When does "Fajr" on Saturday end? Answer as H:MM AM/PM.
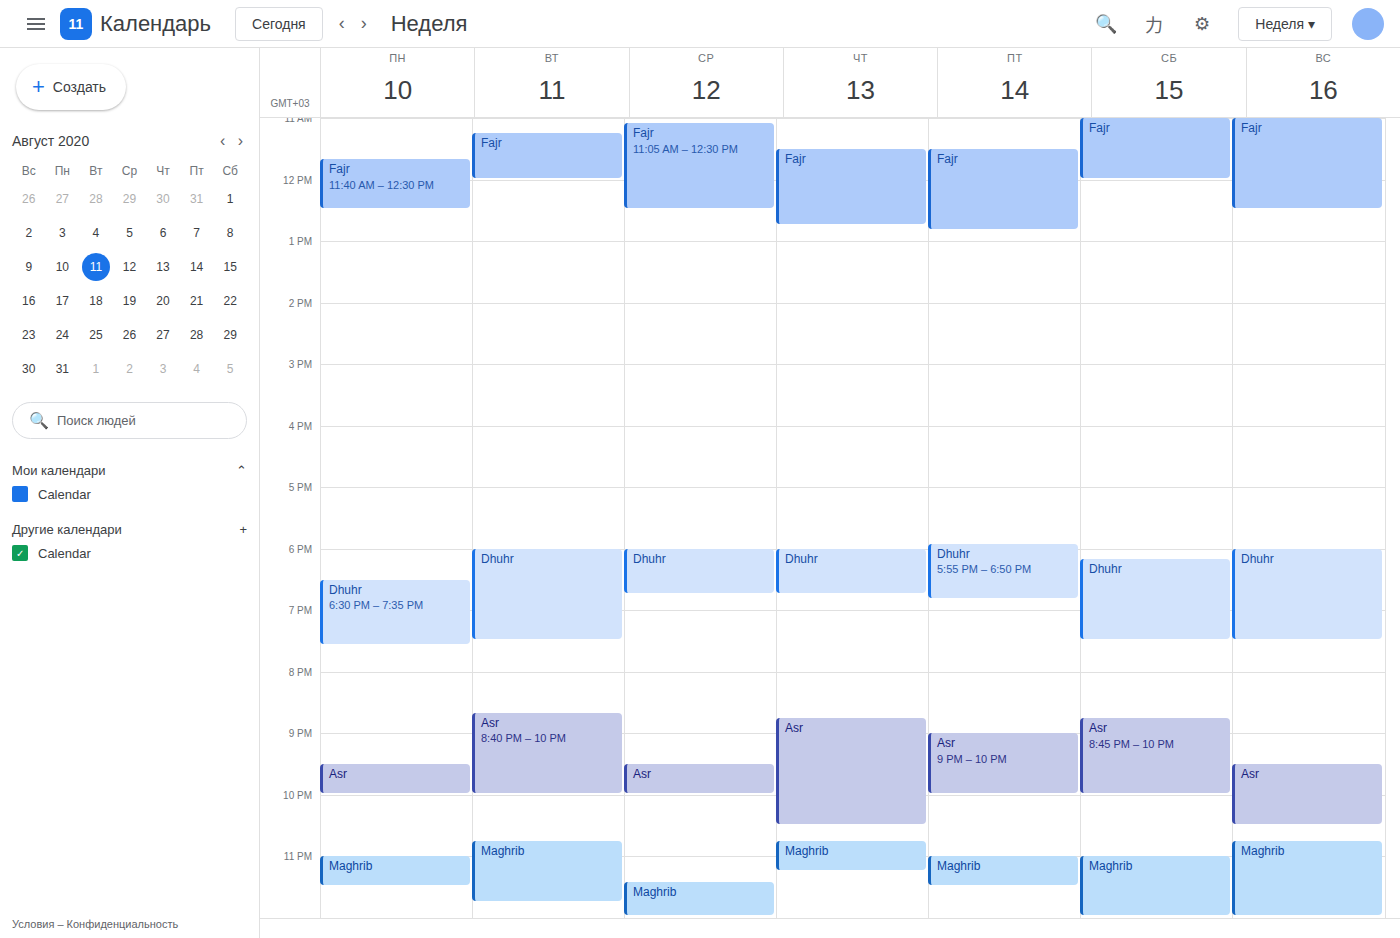
12:00 PM